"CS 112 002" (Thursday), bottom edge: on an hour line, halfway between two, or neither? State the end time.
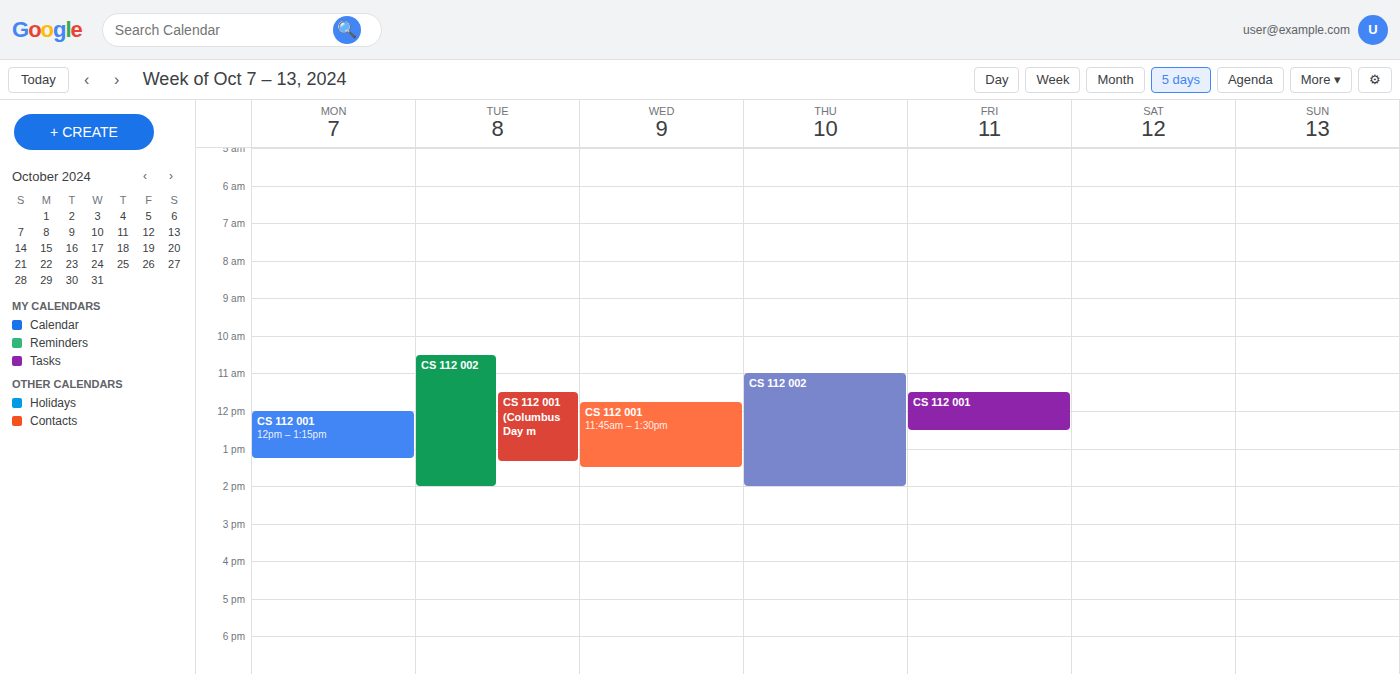
2:00 PM -- exactly on the 2 PM line.